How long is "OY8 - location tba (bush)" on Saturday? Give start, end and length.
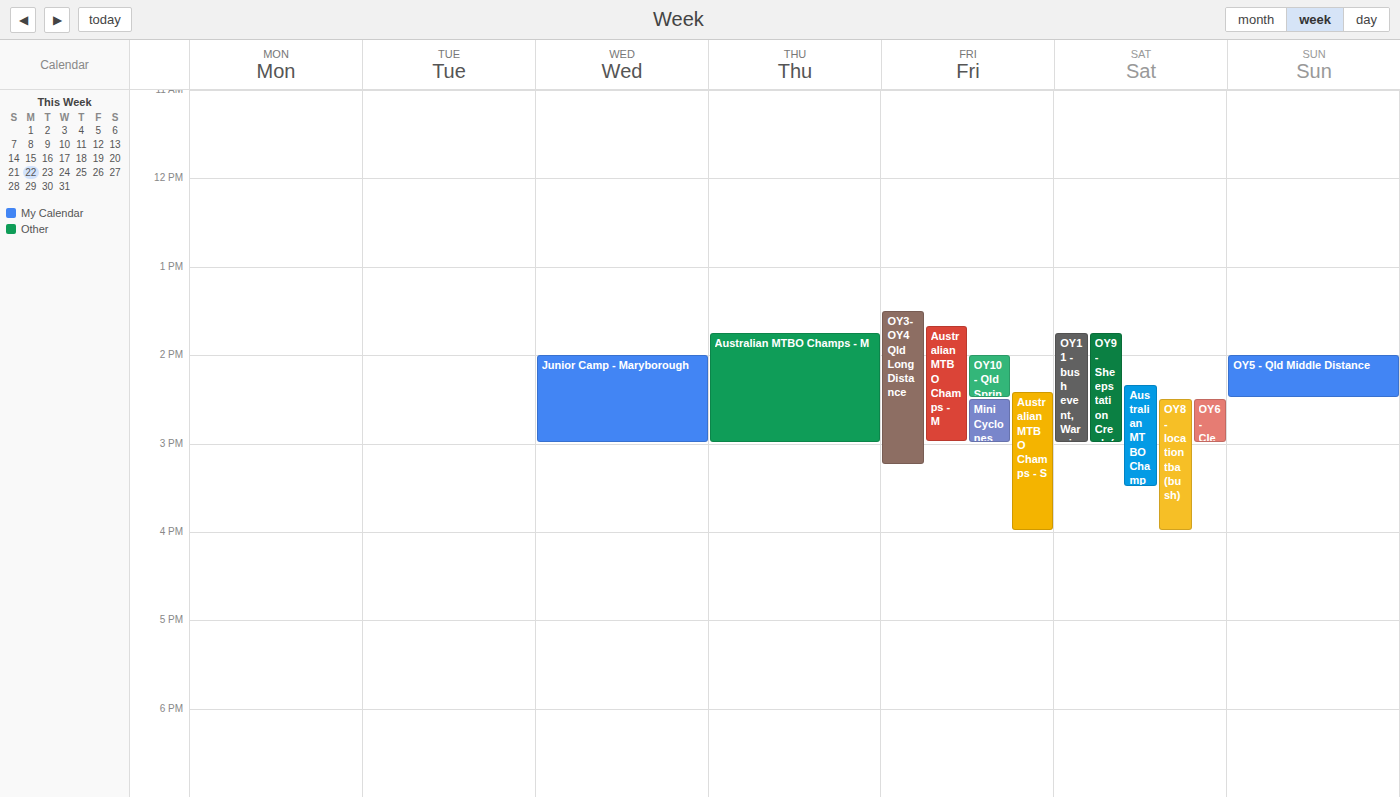
2:30 PM to 4:00 PM, 1 hour 30 minutes